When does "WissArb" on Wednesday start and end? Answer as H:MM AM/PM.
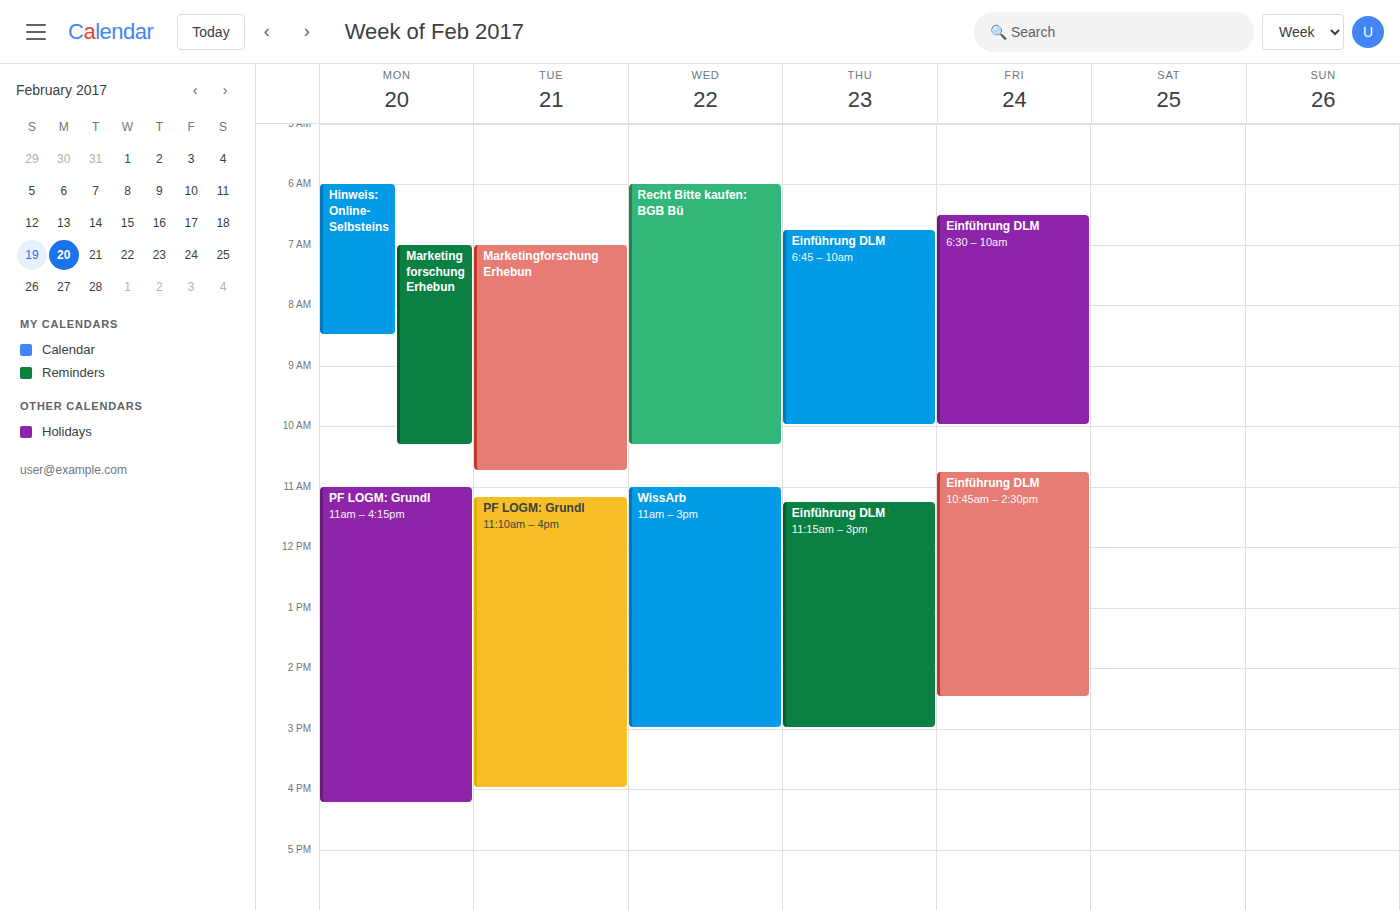
11:00 AM to 3:00 PM